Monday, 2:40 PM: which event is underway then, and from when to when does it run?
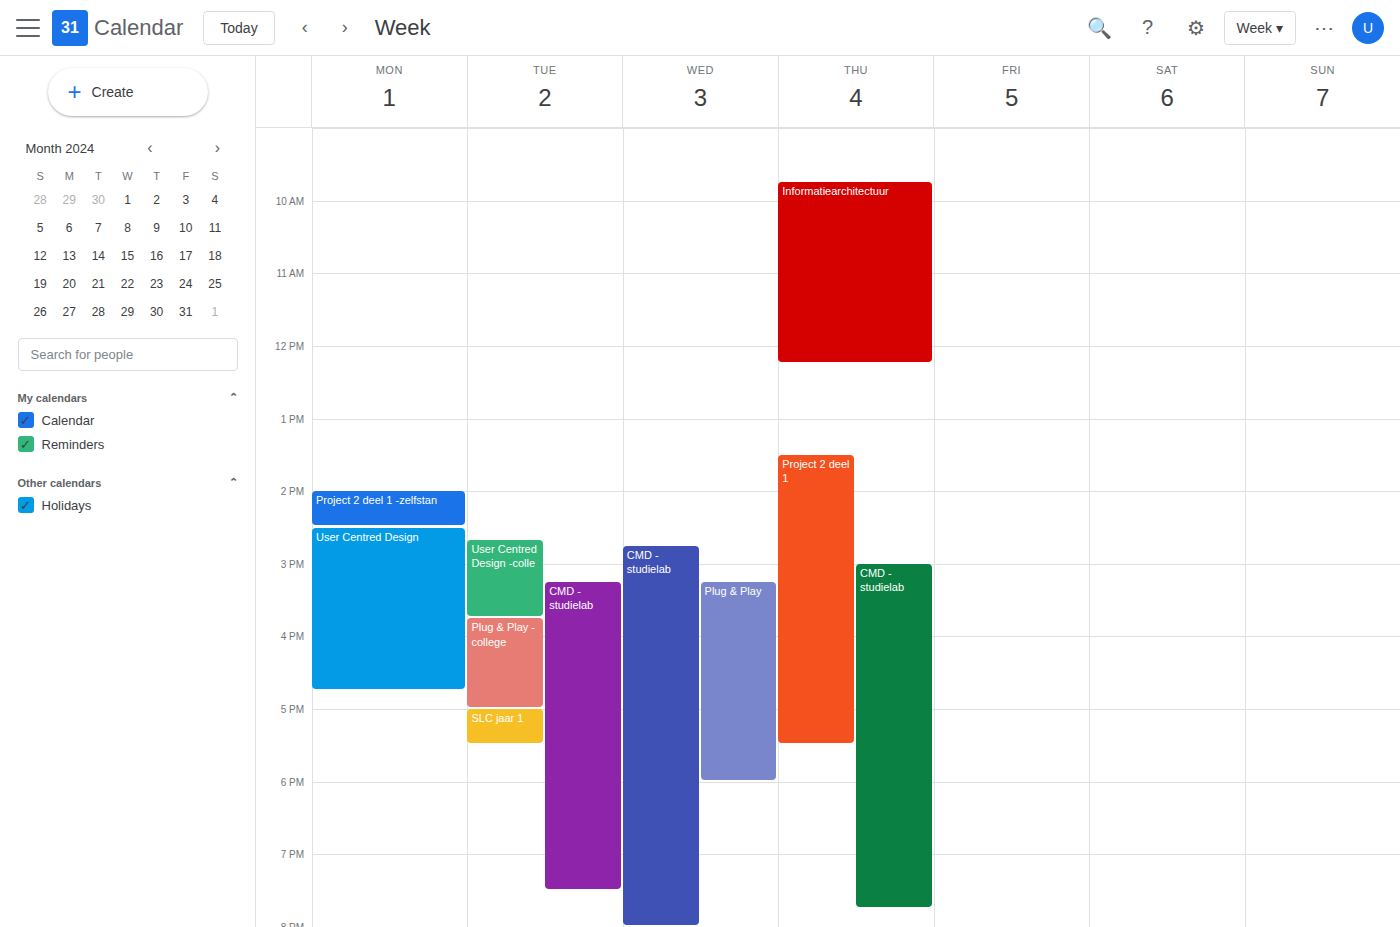
"User Centred Design", 2:30 PM to 4:45 PM